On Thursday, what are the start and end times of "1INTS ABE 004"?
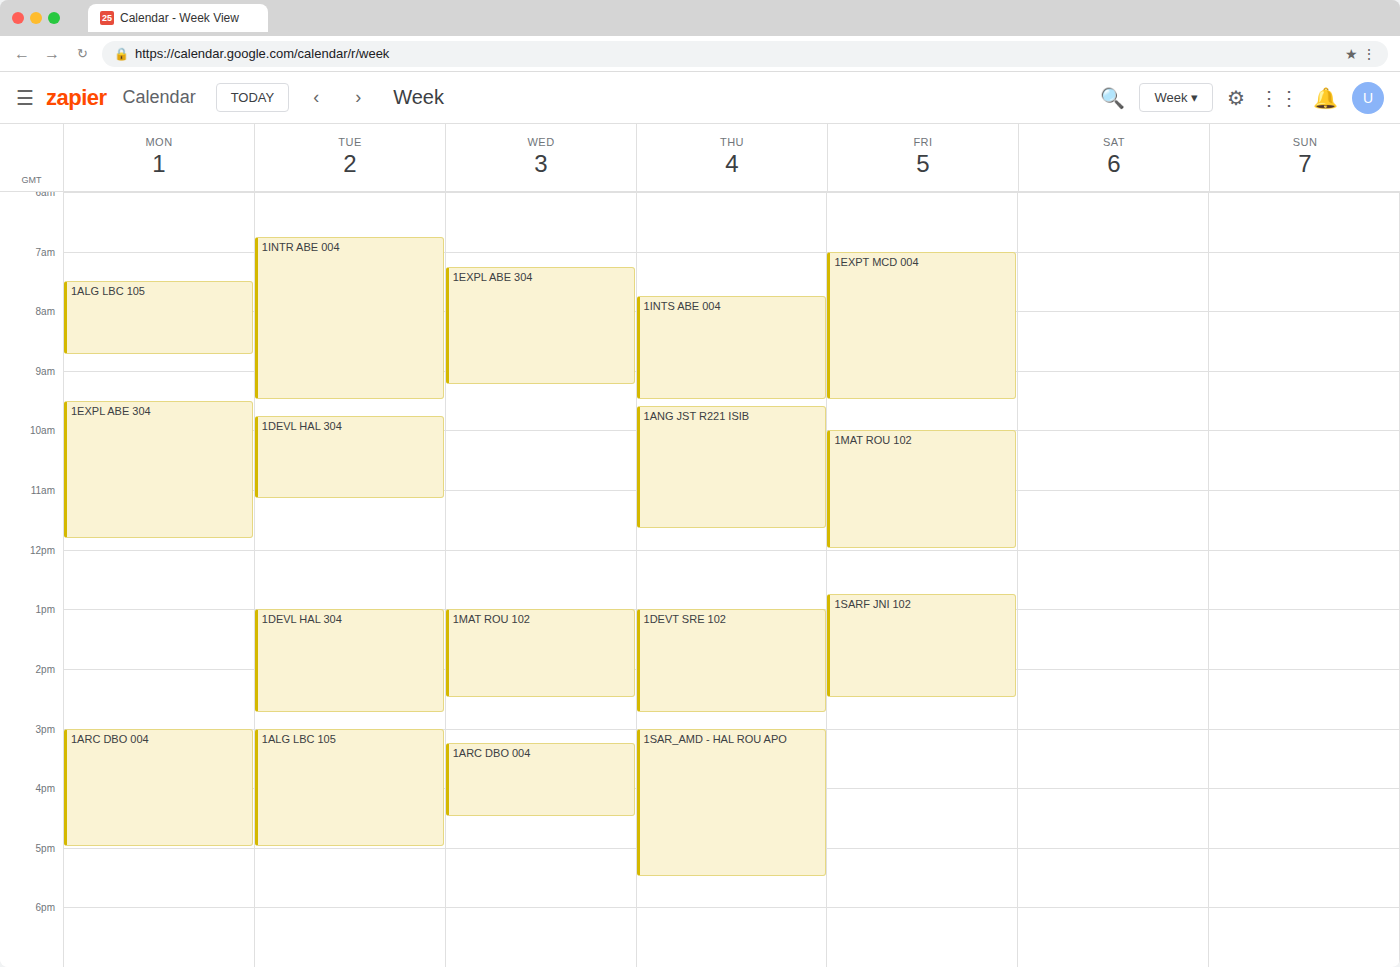
7:45 AM to 9:30 AM